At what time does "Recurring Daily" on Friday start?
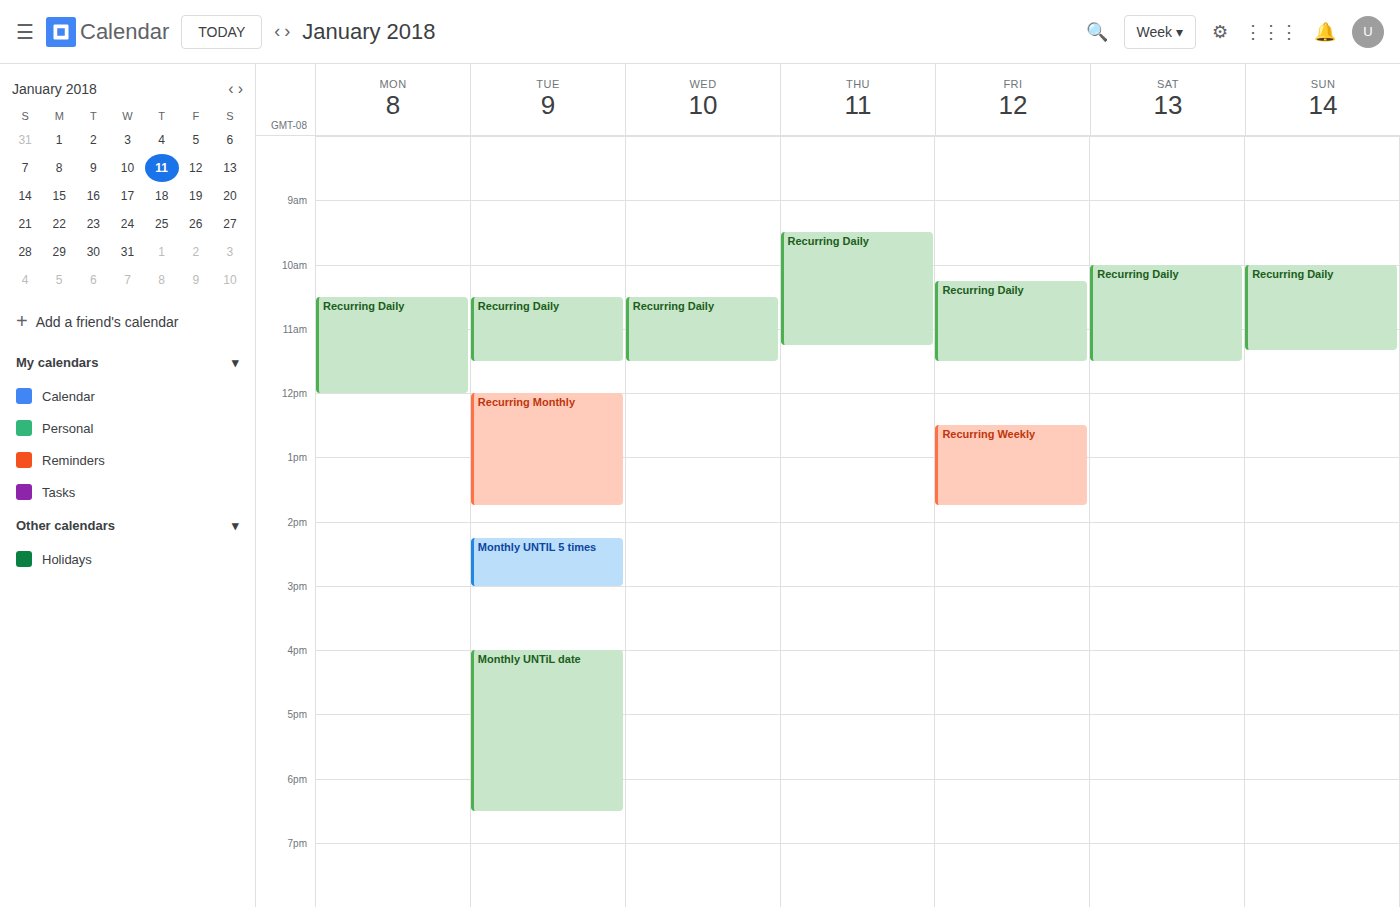
10:15 AM